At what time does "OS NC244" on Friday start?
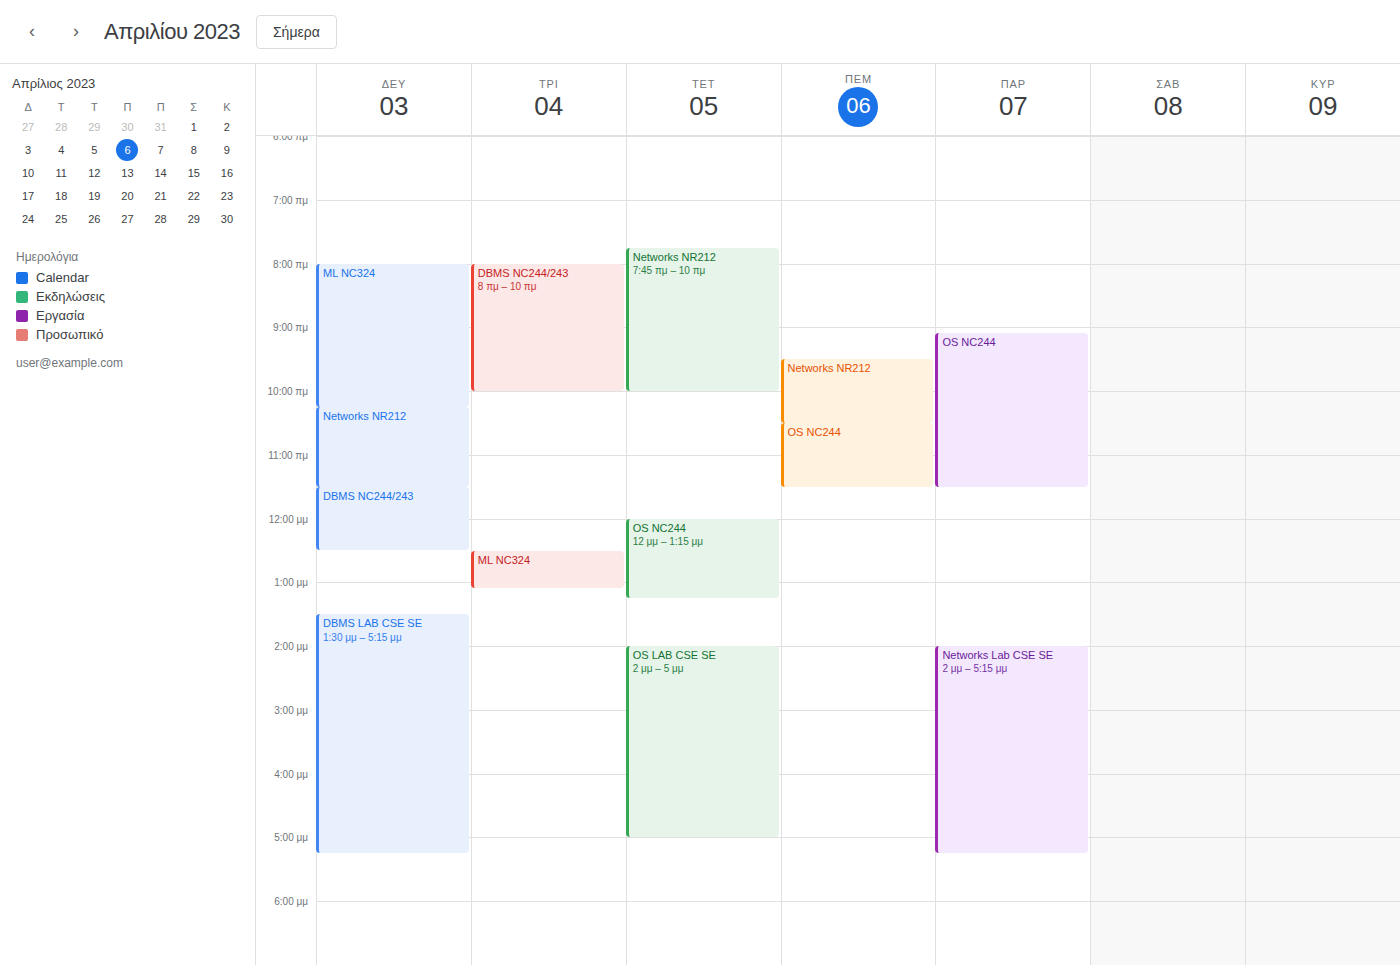
9:05 AM